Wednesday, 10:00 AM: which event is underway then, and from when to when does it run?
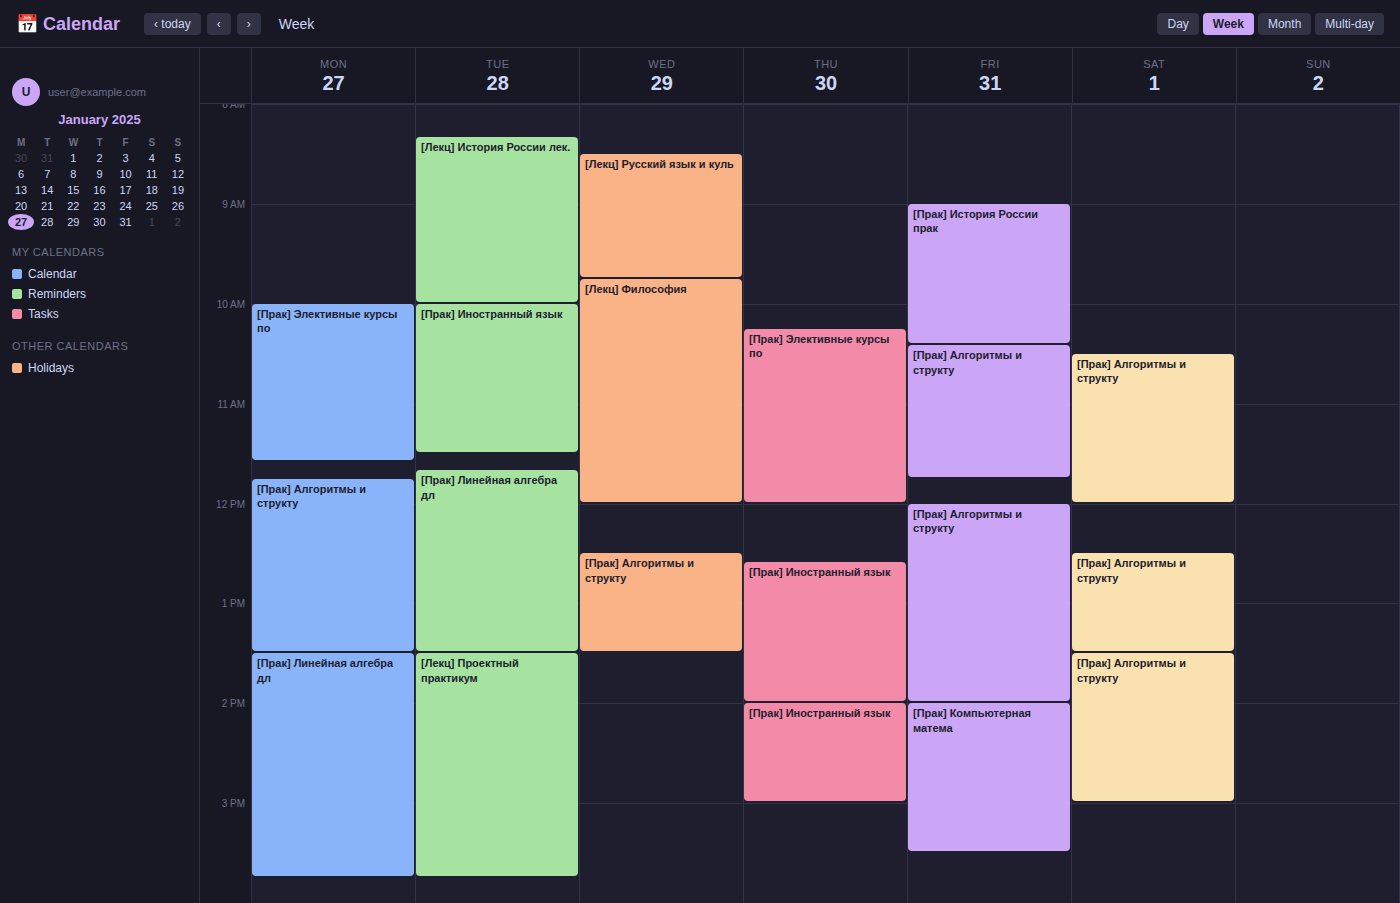
"[Лекц] Философия", 9:45 AM to 12:00 PM